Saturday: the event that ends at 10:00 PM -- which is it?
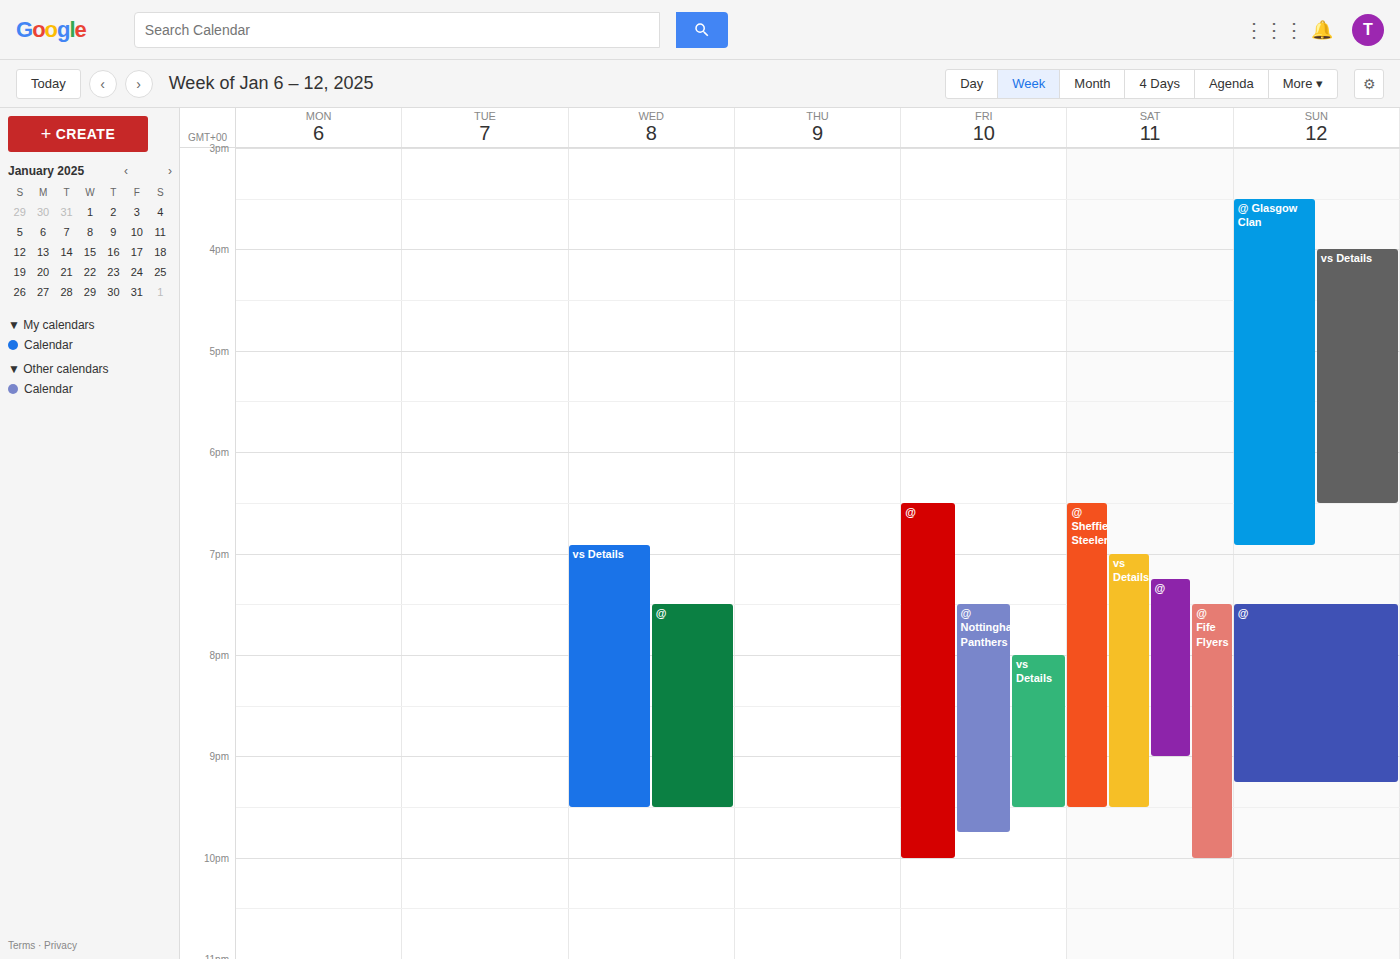
"@ Fife Flyers"